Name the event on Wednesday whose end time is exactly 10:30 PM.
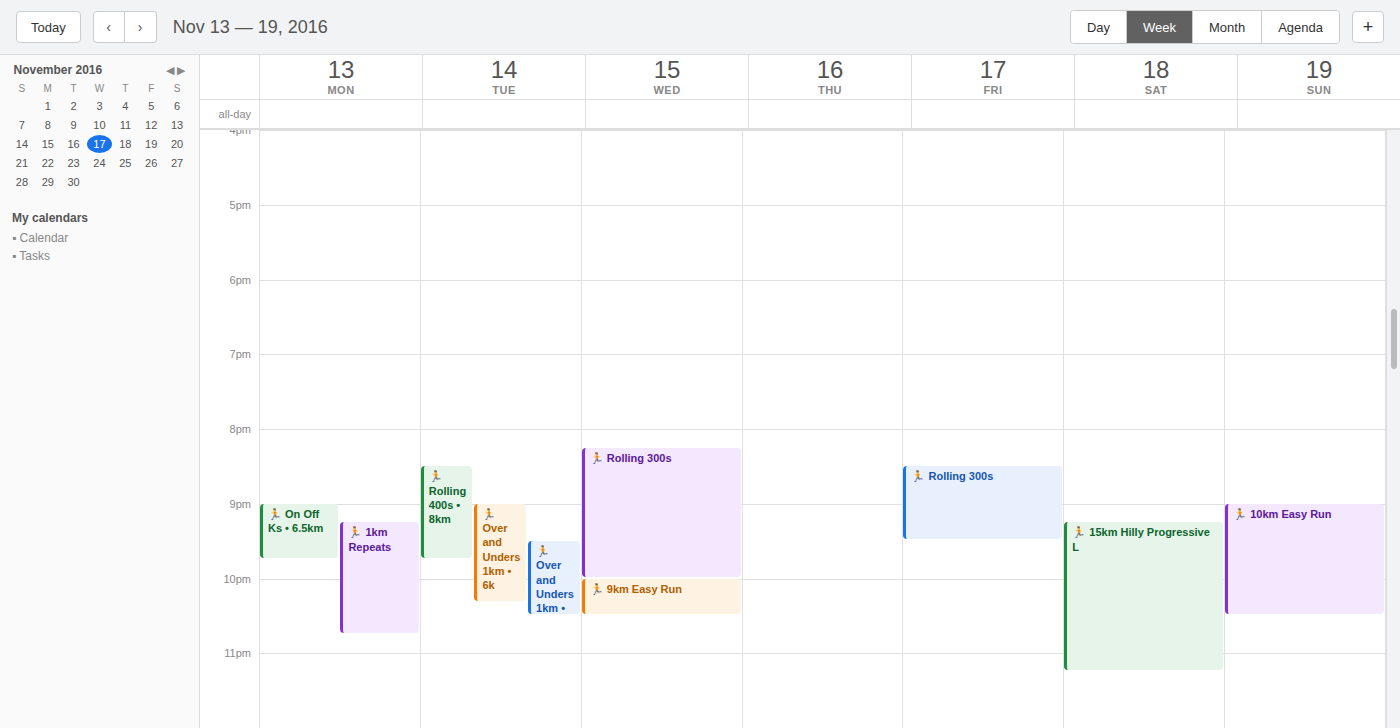
"🏃 9km Easy Run"